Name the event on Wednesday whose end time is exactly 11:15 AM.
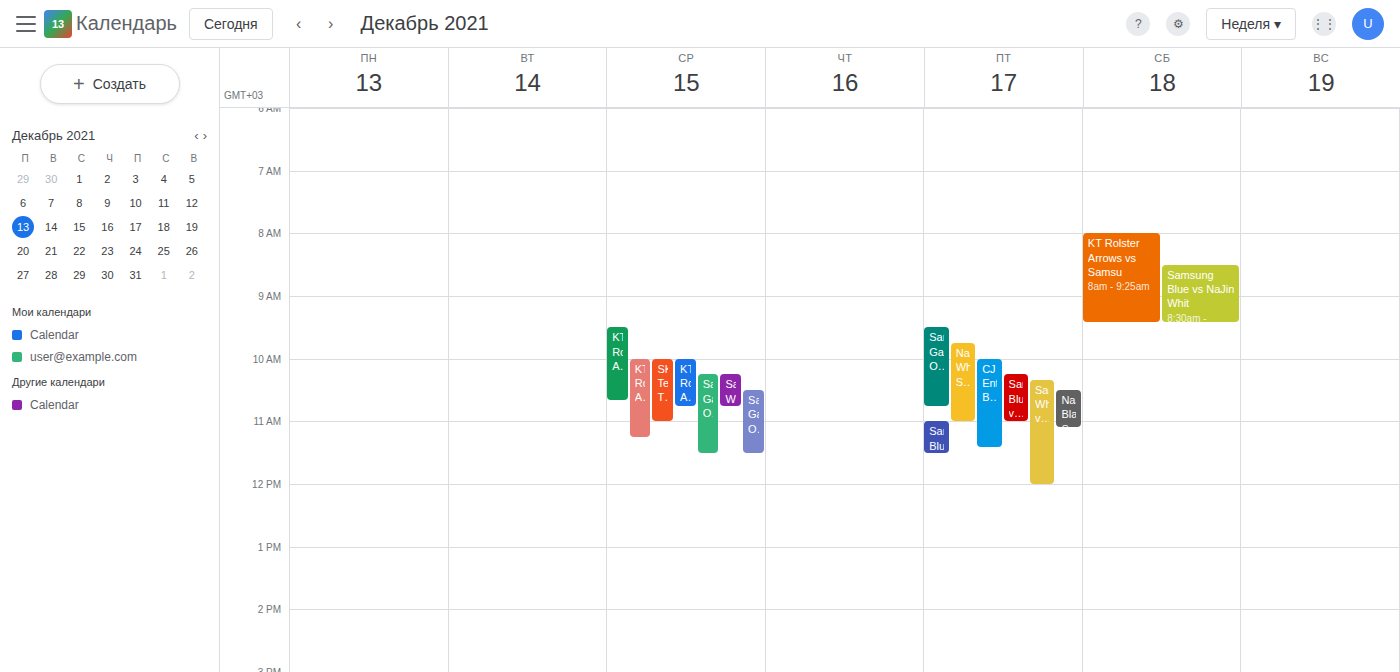
"KT Rolster Arrows vs SK Te"